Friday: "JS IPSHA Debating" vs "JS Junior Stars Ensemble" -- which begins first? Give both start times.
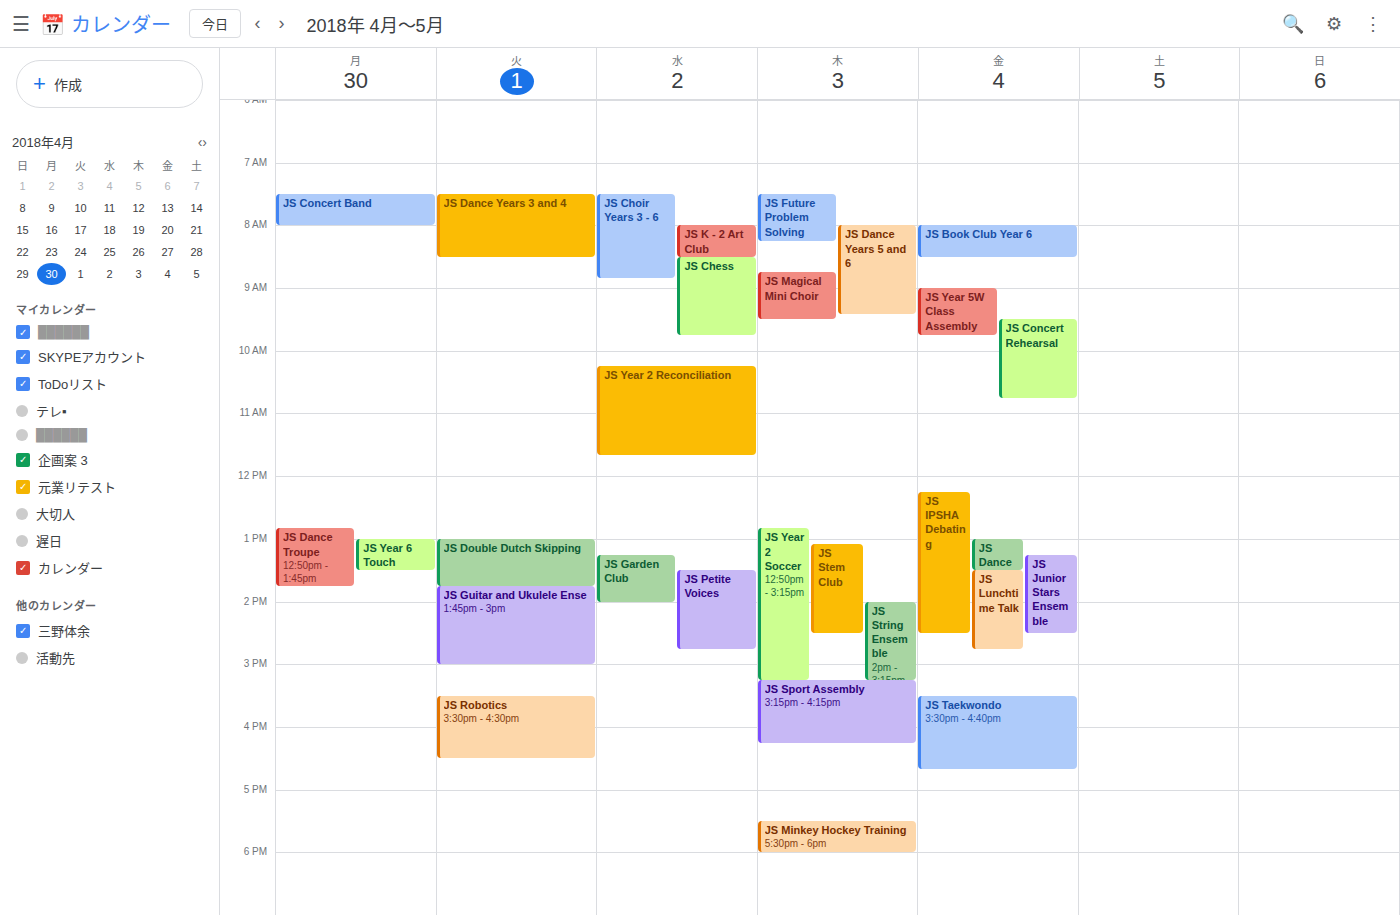
"JS IPSHA Debating" 12:15 PM; "JS Junior Stars Ensemble" 1:15 PM.